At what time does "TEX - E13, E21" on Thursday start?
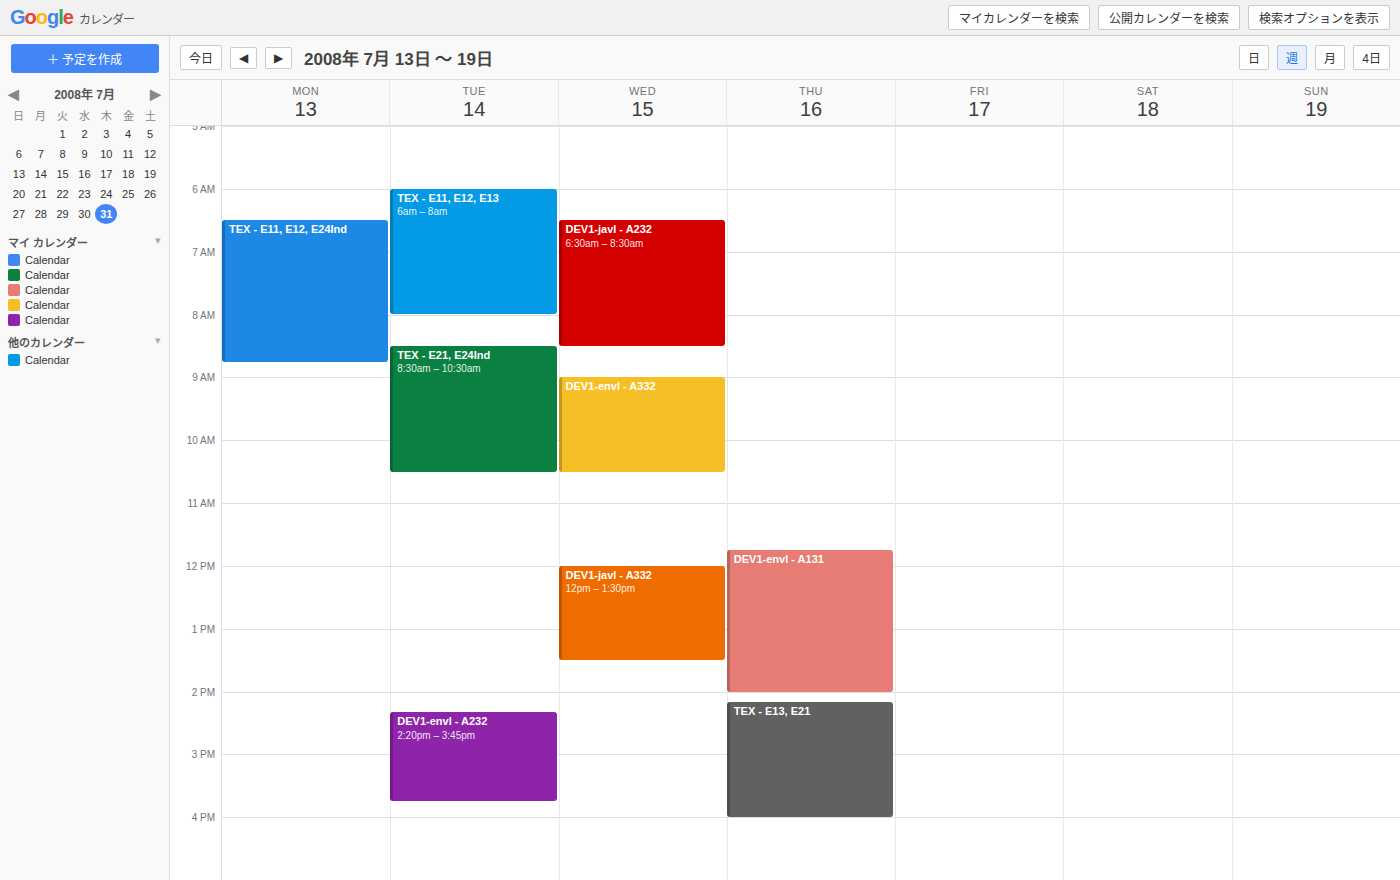
2:10 PM